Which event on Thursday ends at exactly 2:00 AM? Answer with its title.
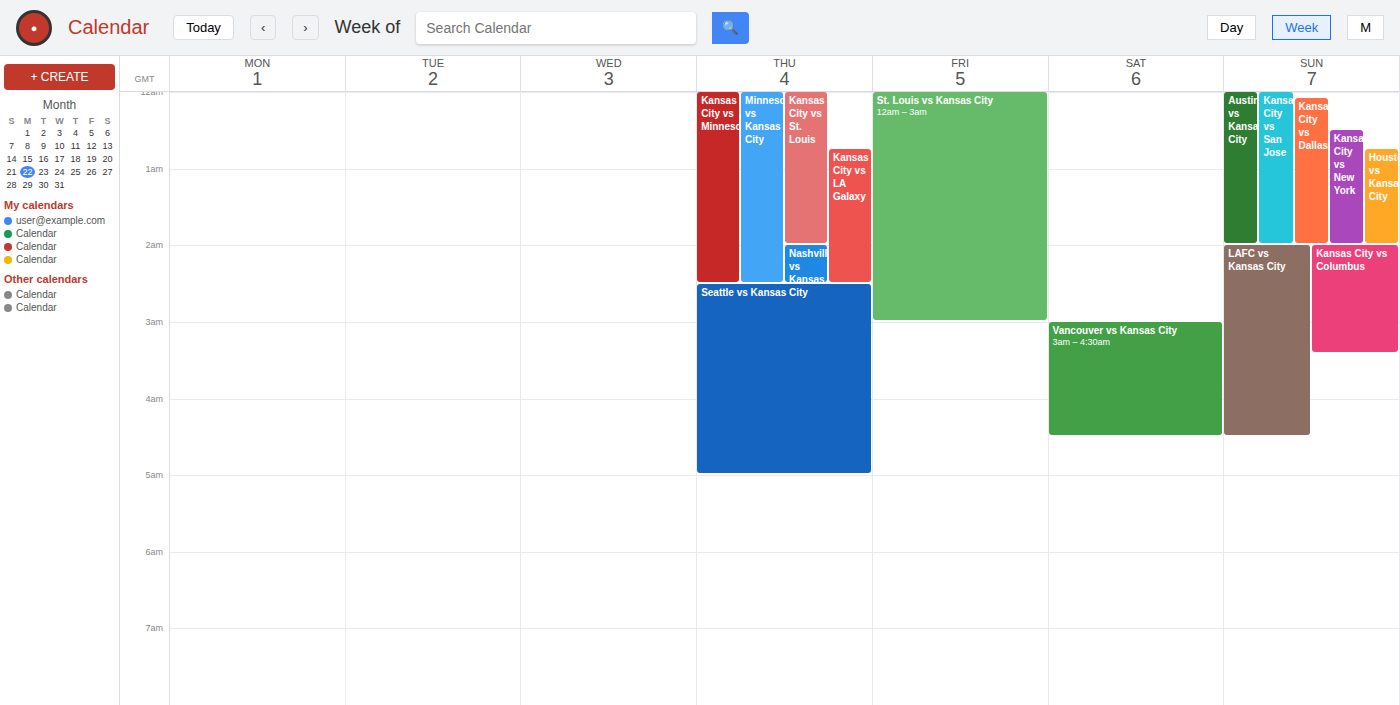
"Kansas City vs St. Louis"